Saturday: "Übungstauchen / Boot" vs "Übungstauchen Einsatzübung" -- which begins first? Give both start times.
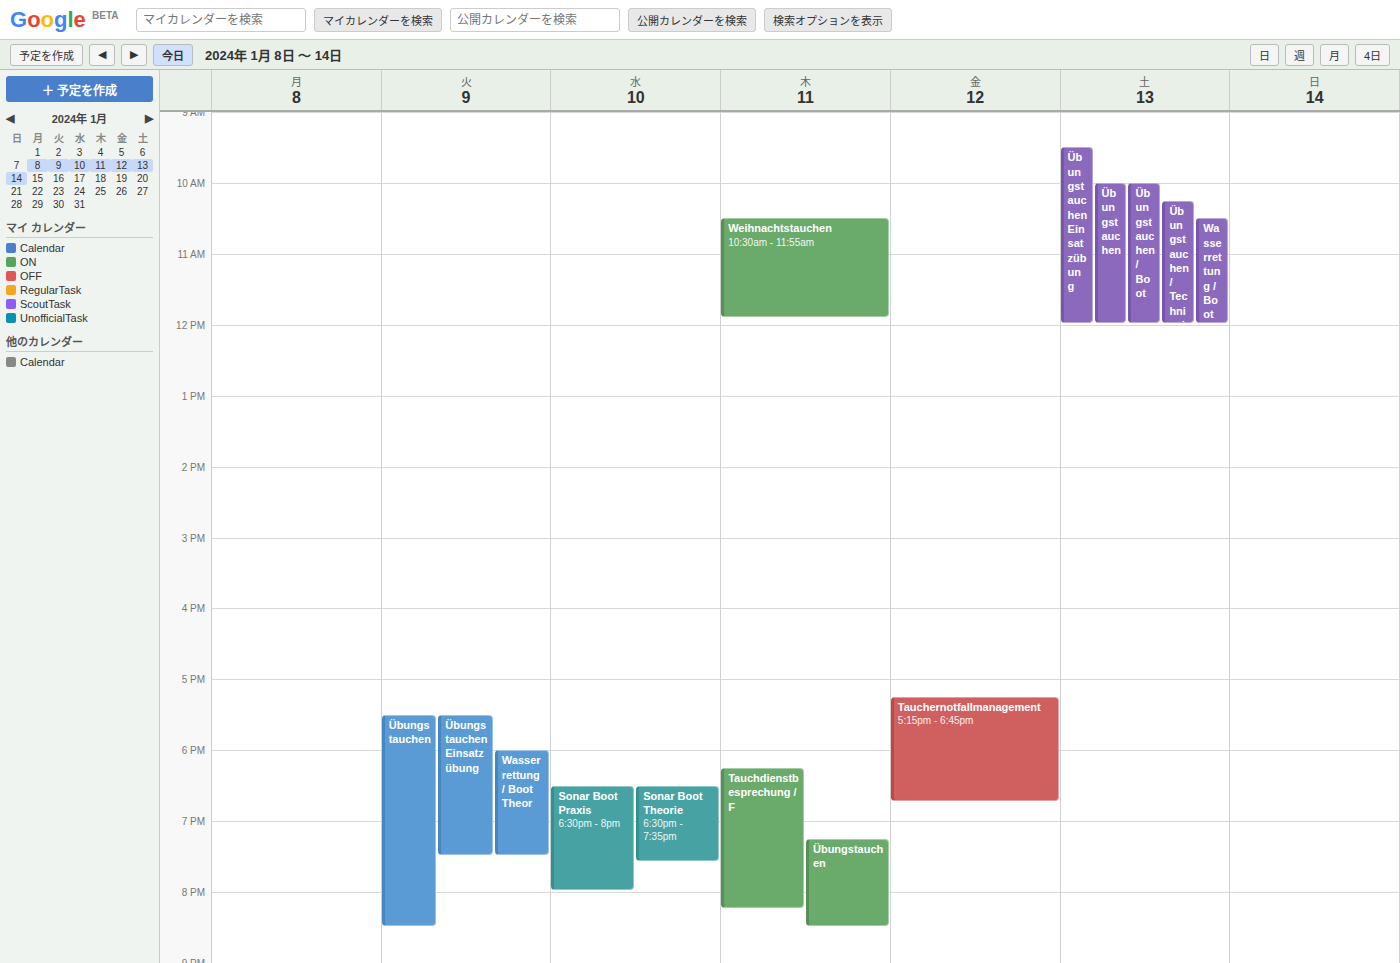
"Übungstauchen Einsatzübung" 9:30 AM; "Übungstauchen / Boot" 10:00 AM.